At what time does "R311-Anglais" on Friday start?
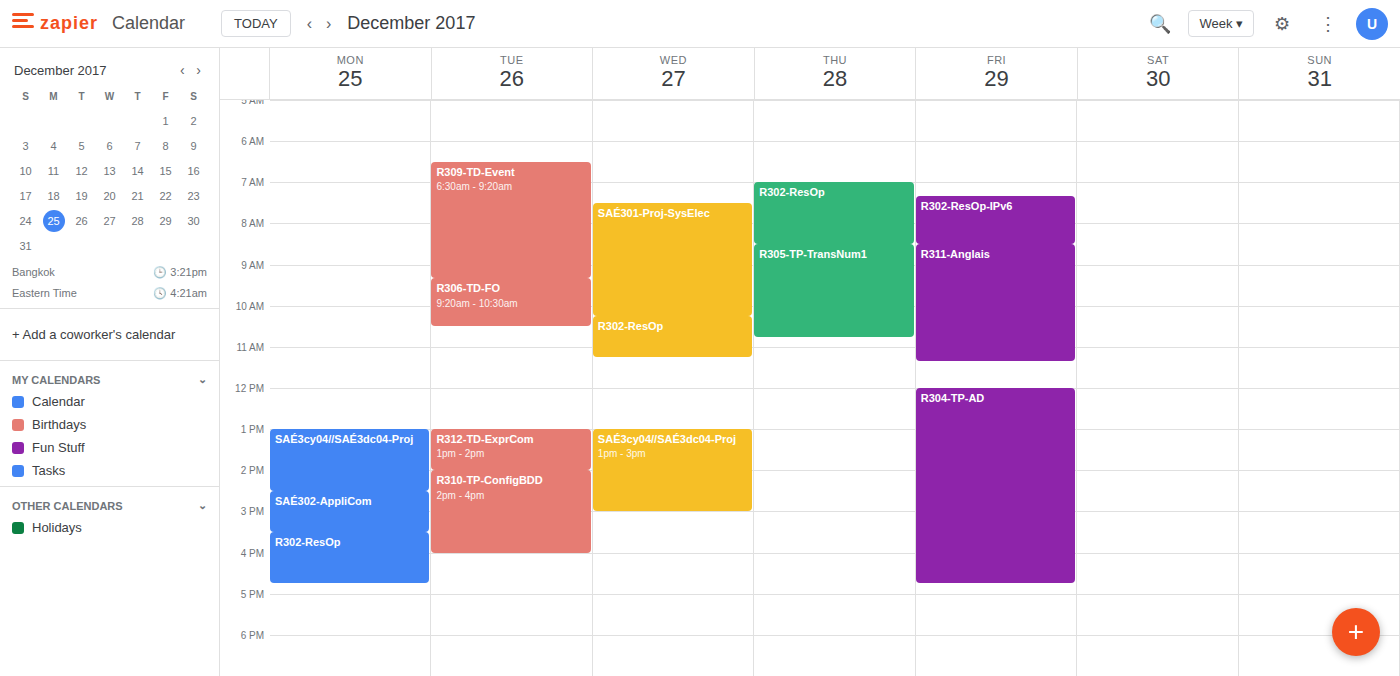
8:30 AM